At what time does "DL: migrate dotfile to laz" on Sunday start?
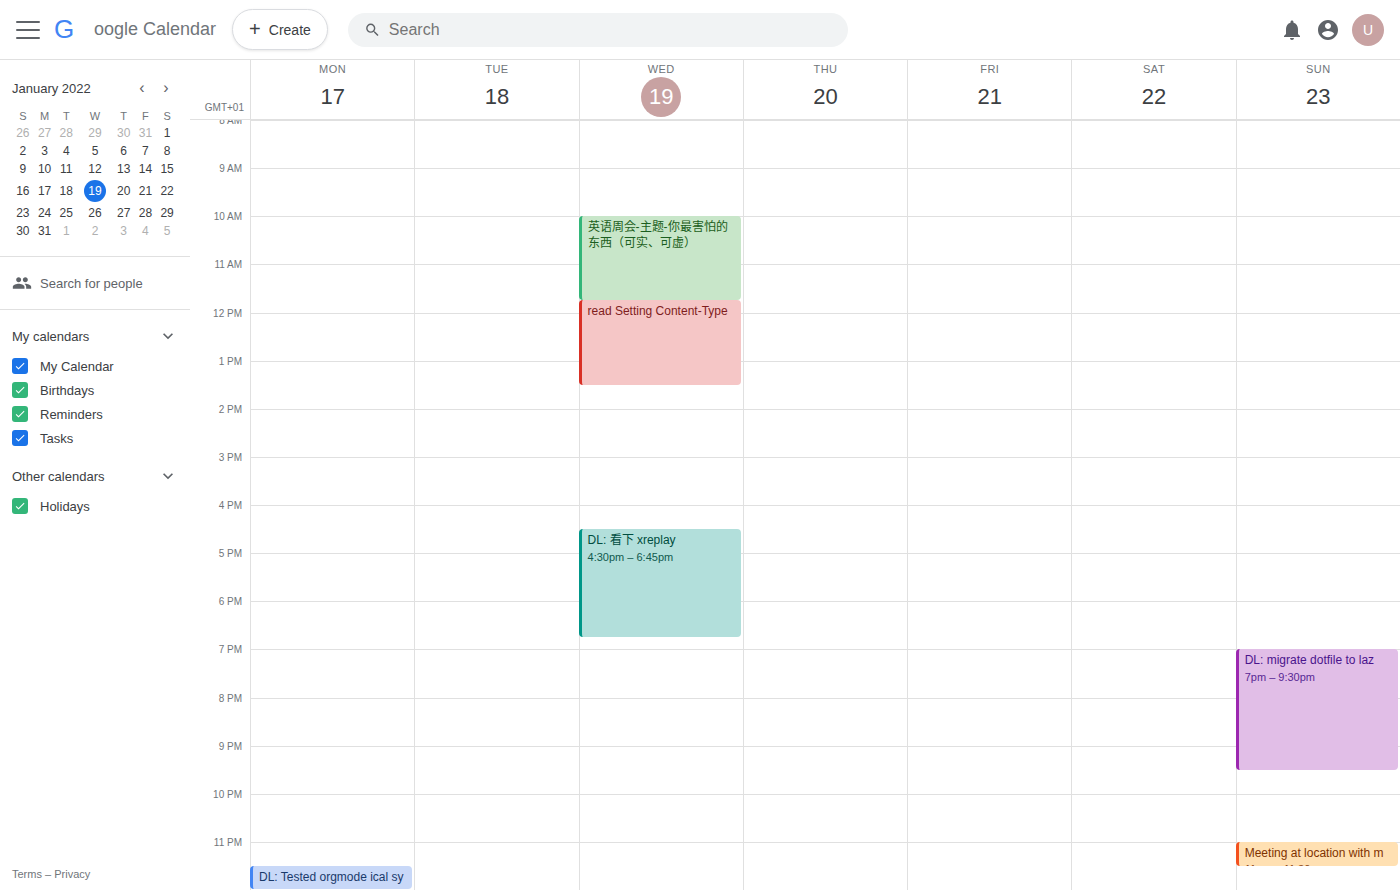
7:00 PM